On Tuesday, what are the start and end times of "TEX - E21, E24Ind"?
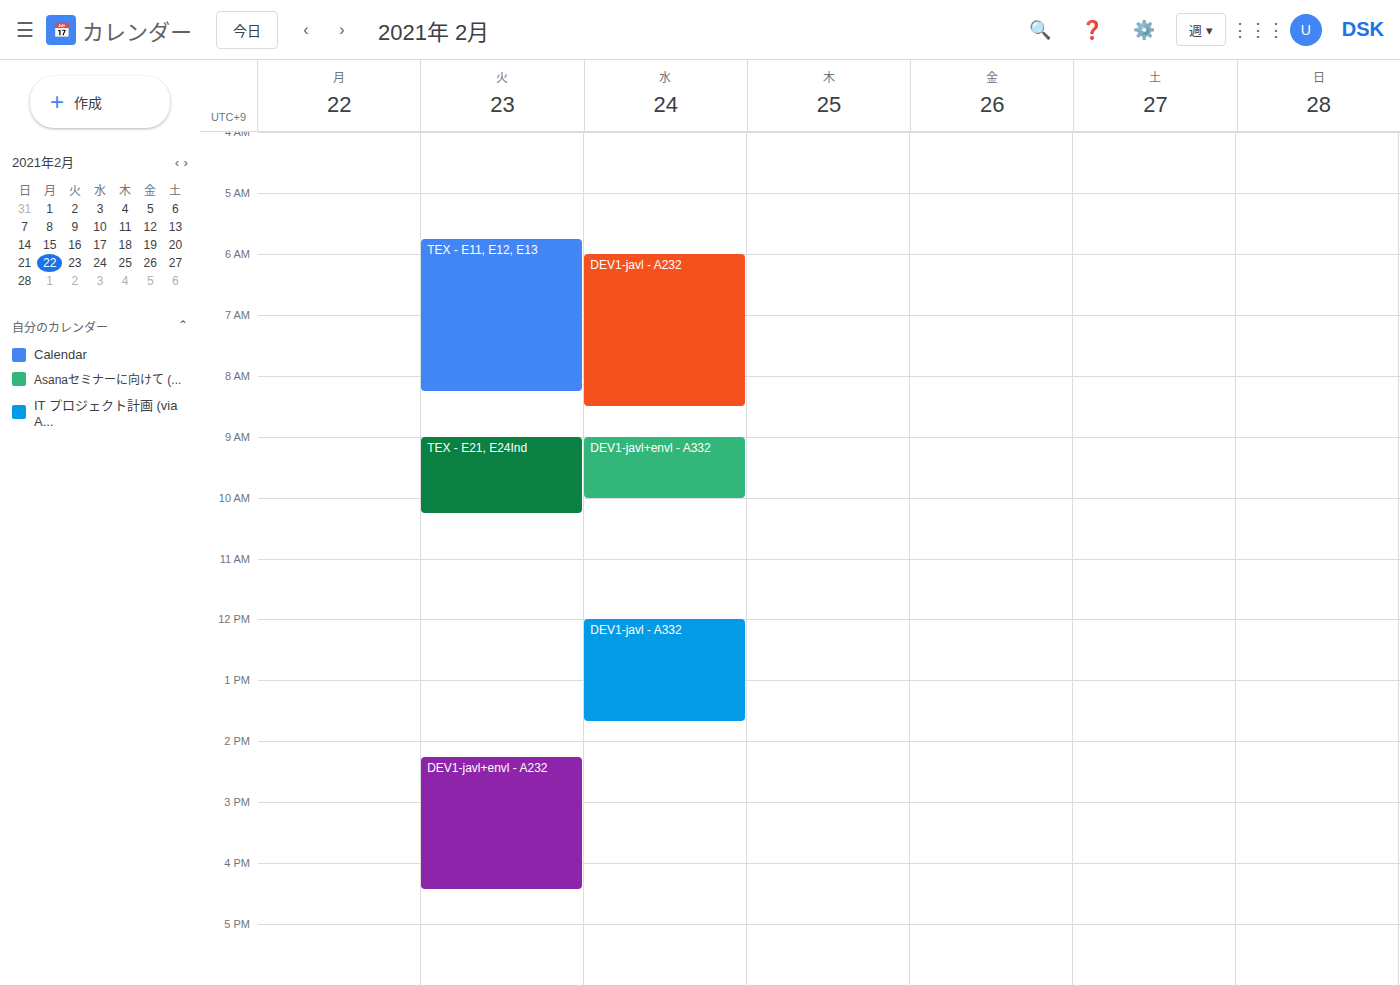
9:00 AM to 10:15 AM